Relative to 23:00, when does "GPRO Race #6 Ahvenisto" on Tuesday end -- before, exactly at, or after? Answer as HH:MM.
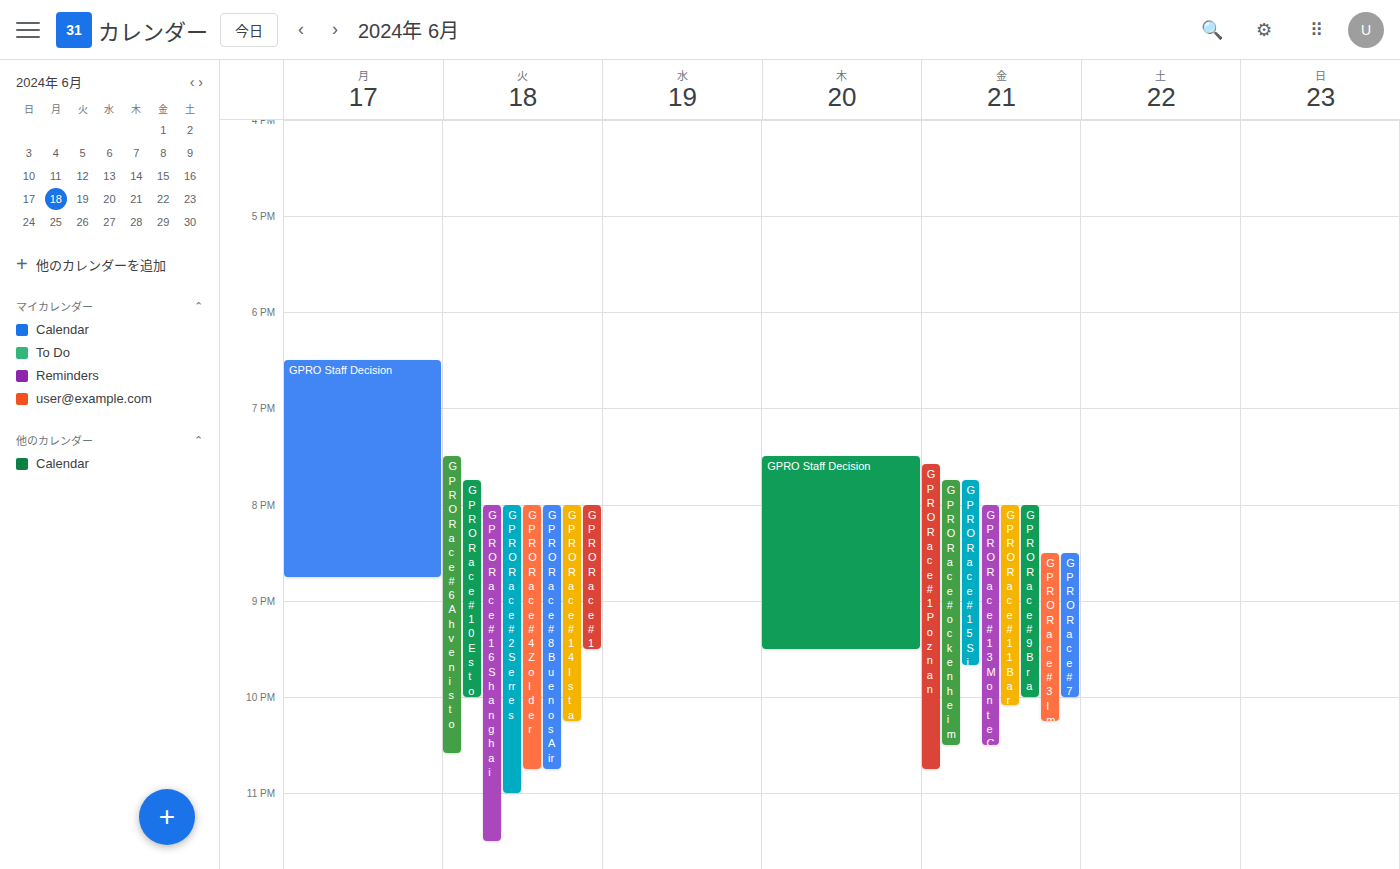
22:35 -- before 23:00, 25 minutes above the 23:00 line.